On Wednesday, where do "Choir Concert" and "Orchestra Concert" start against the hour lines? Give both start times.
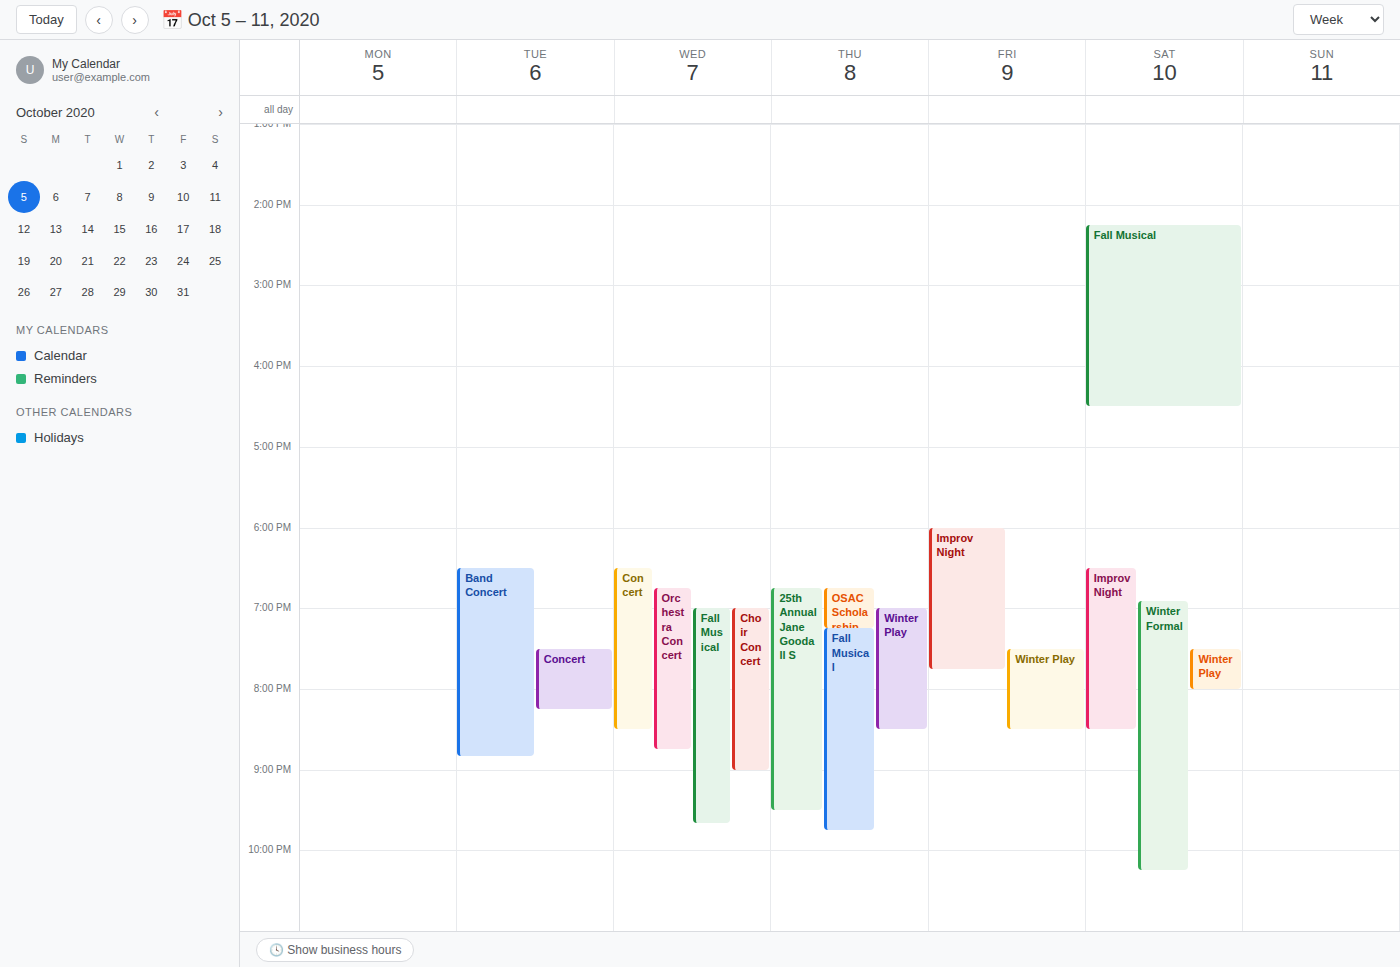
"Choir Concert": 7:00 PM, exactly on the 7 PM line. "Orchestra Concert": 6:45 PM, neither: three quarters of the way from the 6 PM line to the 7 PM line.